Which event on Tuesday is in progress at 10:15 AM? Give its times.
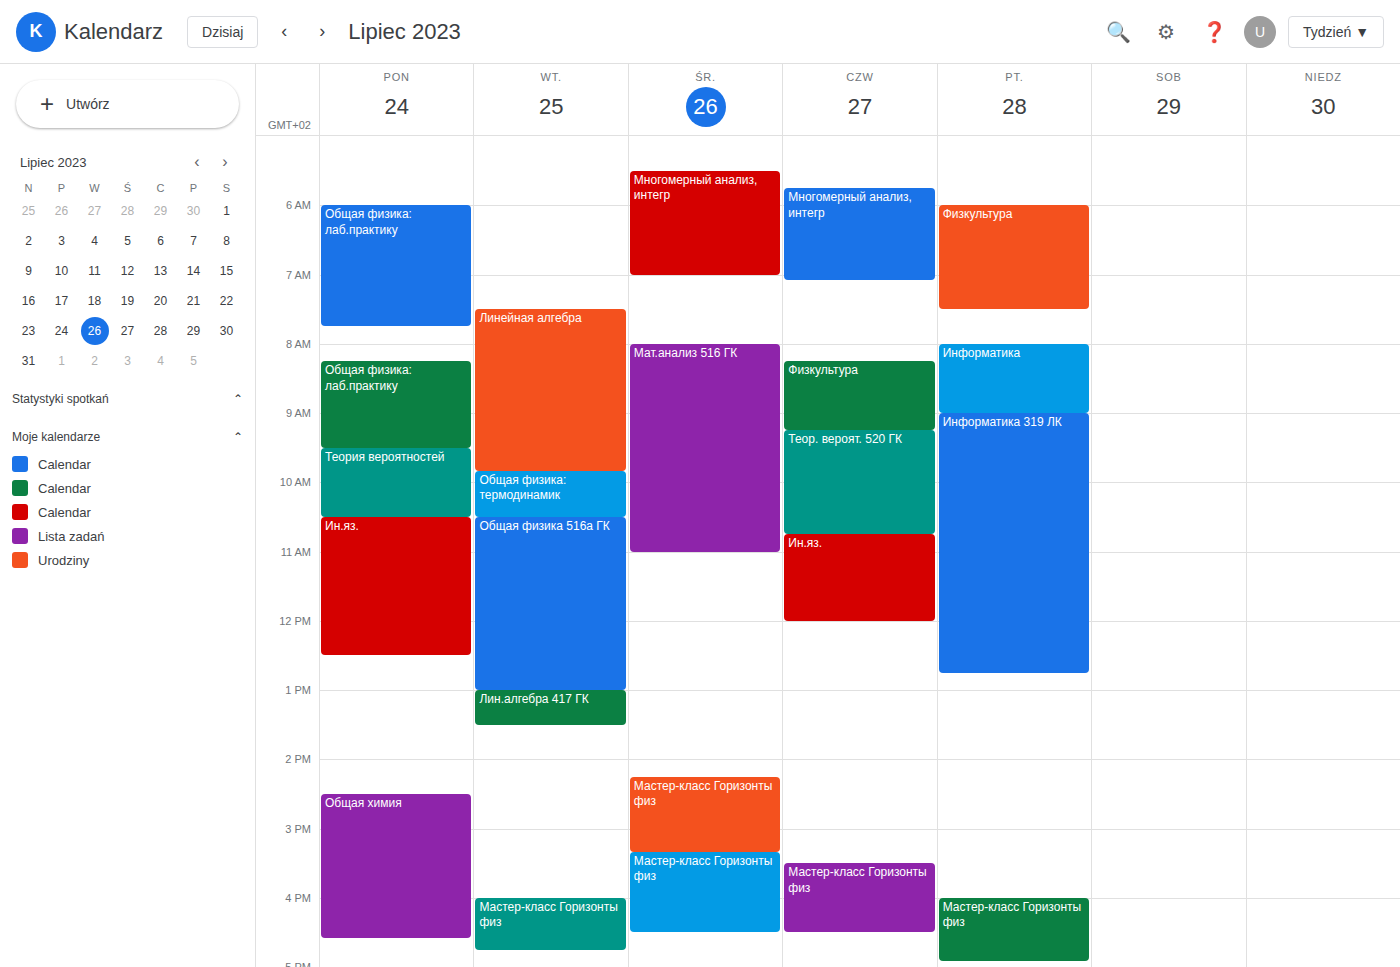
"Общая физика: термодинамик", 9:50 AM to 10:30 AM